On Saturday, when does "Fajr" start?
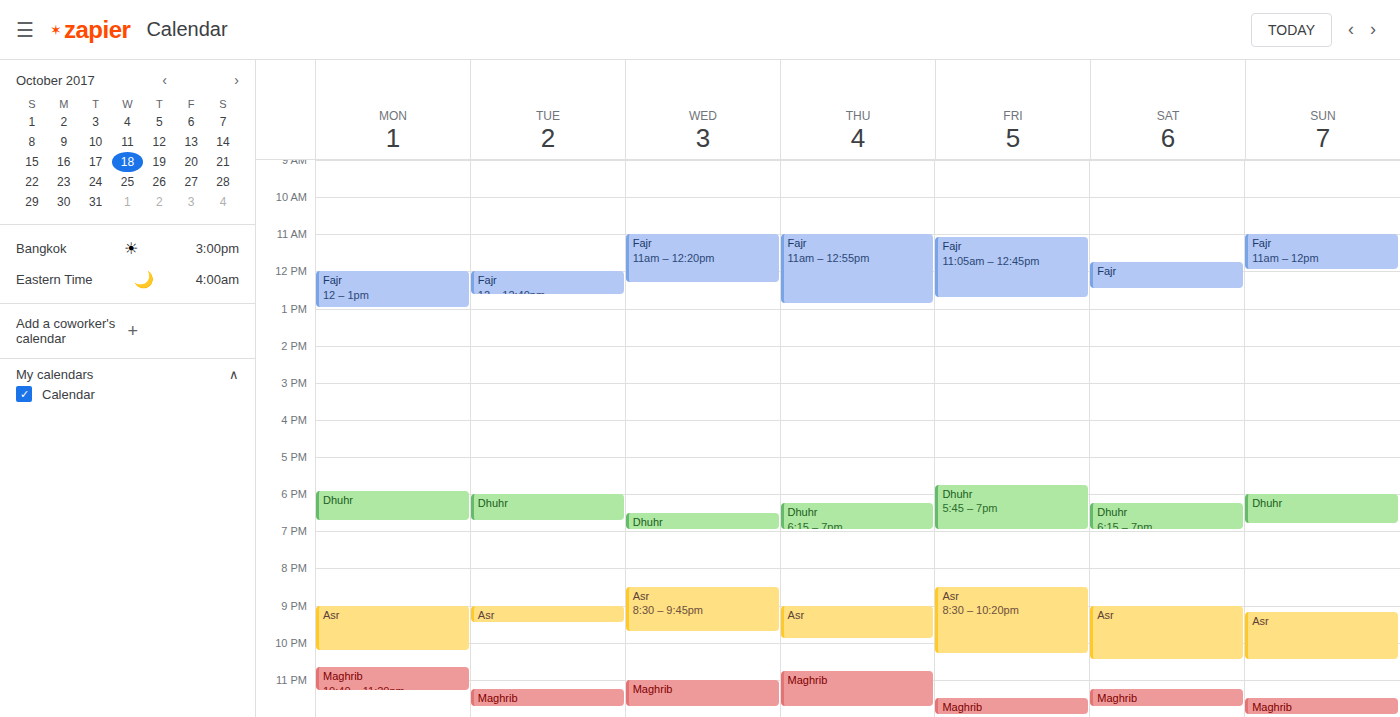
11:45